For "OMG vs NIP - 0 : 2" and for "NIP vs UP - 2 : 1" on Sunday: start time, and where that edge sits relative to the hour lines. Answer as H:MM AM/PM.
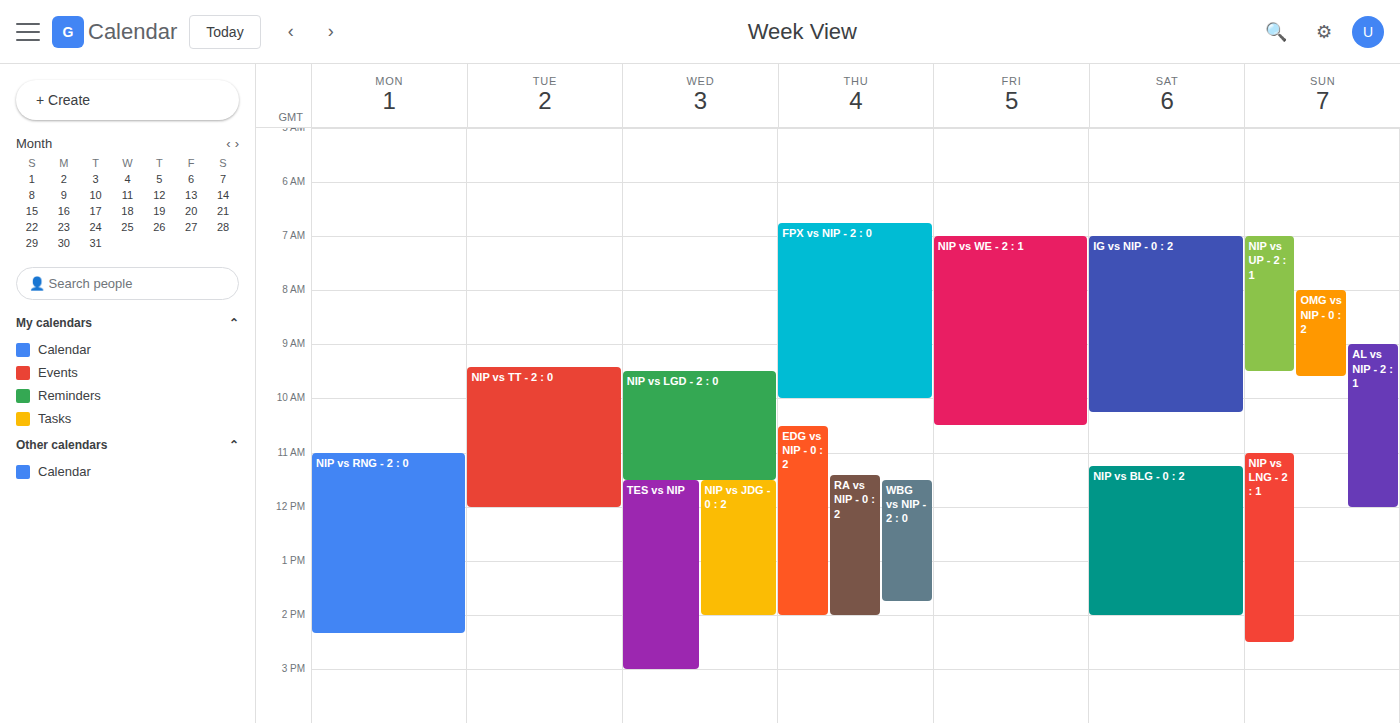
"OMG vs NIP - 0 : 2": 8:00 AM, exactly on the 8 AM line. "NIP vs UP - 2 : 1": 7:00 AM, exactly on the 7 AM line.